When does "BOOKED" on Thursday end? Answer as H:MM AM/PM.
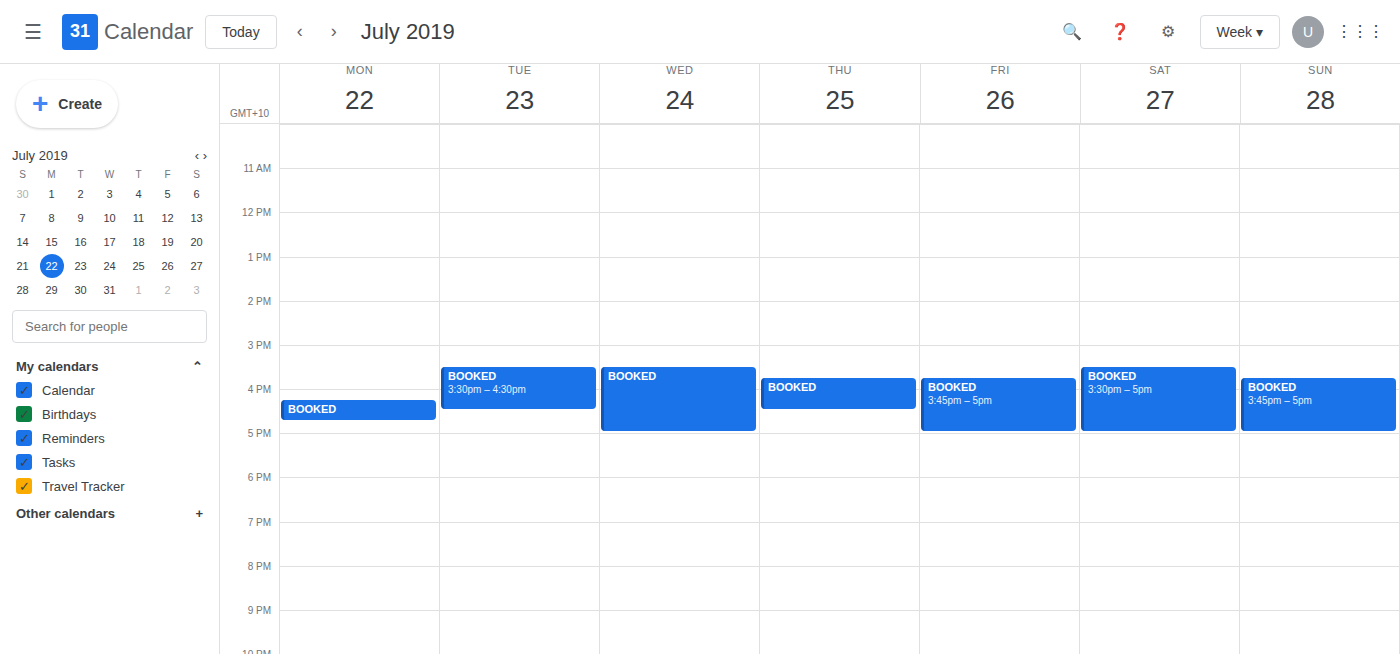
4:30 PM